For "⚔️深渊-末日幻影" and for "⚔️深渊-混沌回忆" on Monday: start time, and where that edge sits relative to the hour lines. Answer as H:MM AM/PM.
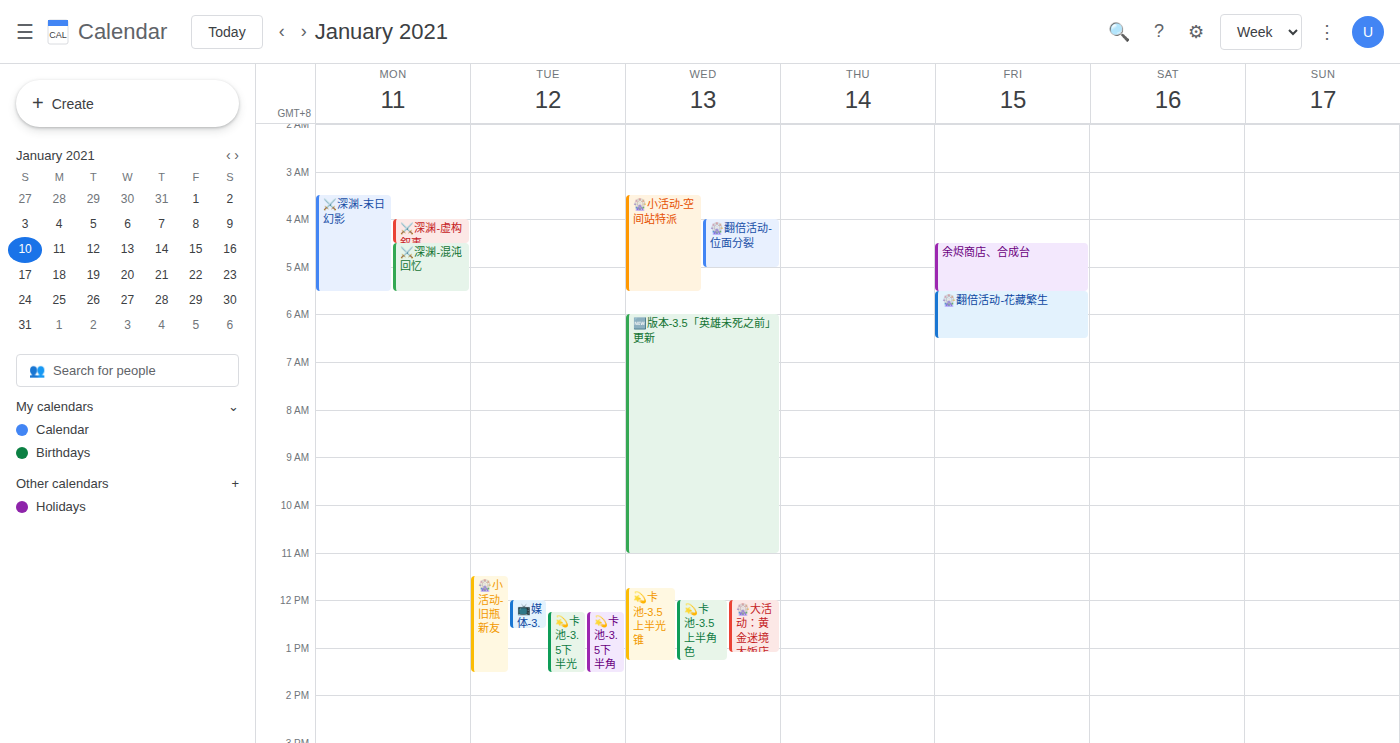
"⚔️深渊-末日幻影": 3:30 AM, halfway between the 3 AM and 4 AM lines. "⚔️深渊-混沌回忆": 4:30 AM, halfway between the 4 AM and 5 AM lines.